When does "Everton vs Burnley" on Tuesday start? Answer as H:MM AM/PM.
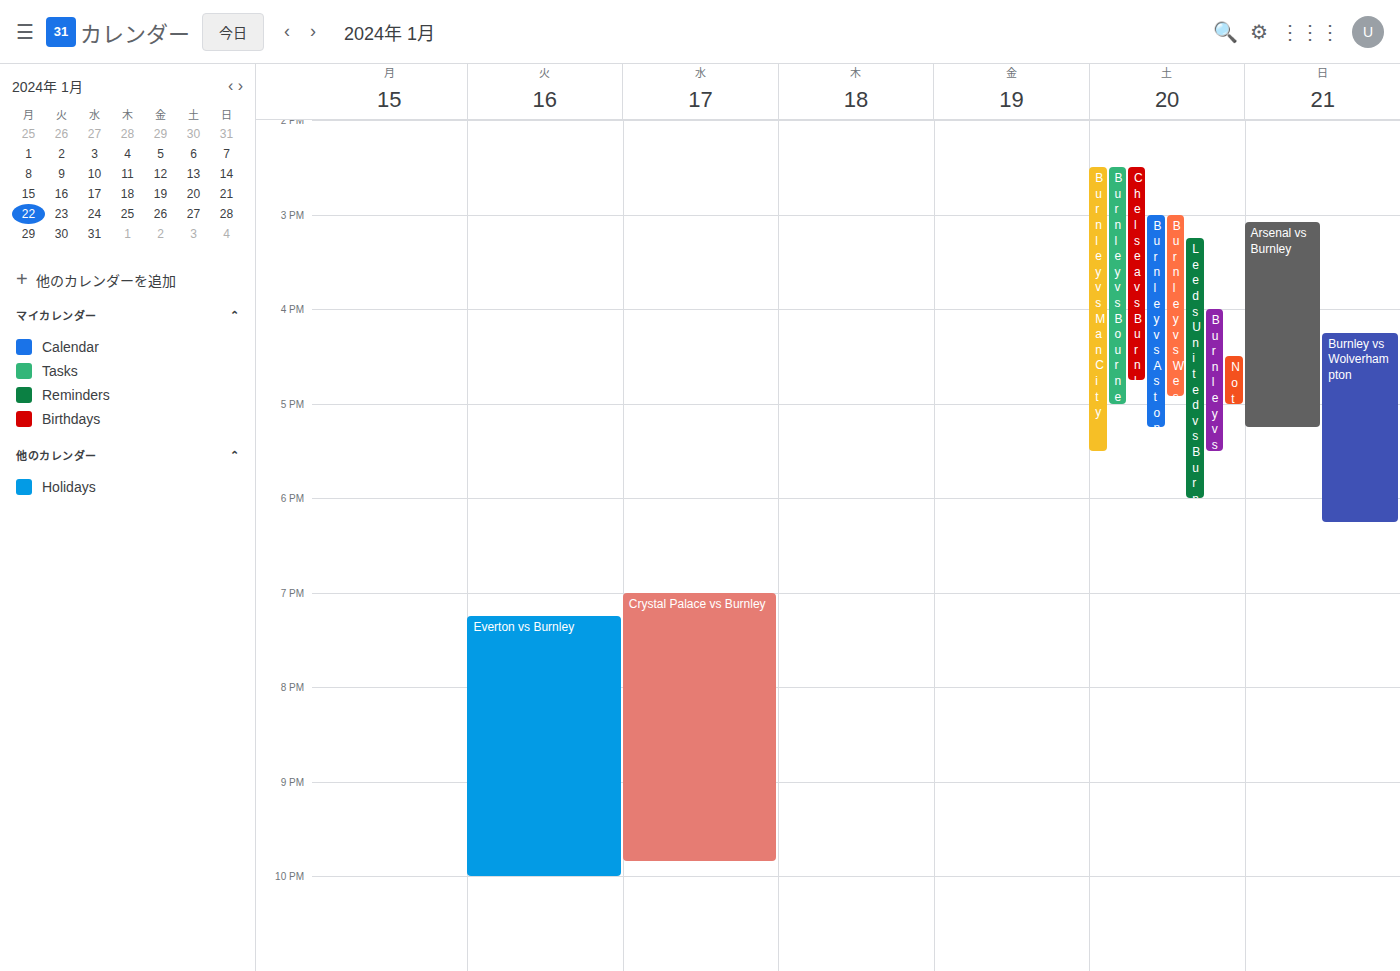
7:15 PM